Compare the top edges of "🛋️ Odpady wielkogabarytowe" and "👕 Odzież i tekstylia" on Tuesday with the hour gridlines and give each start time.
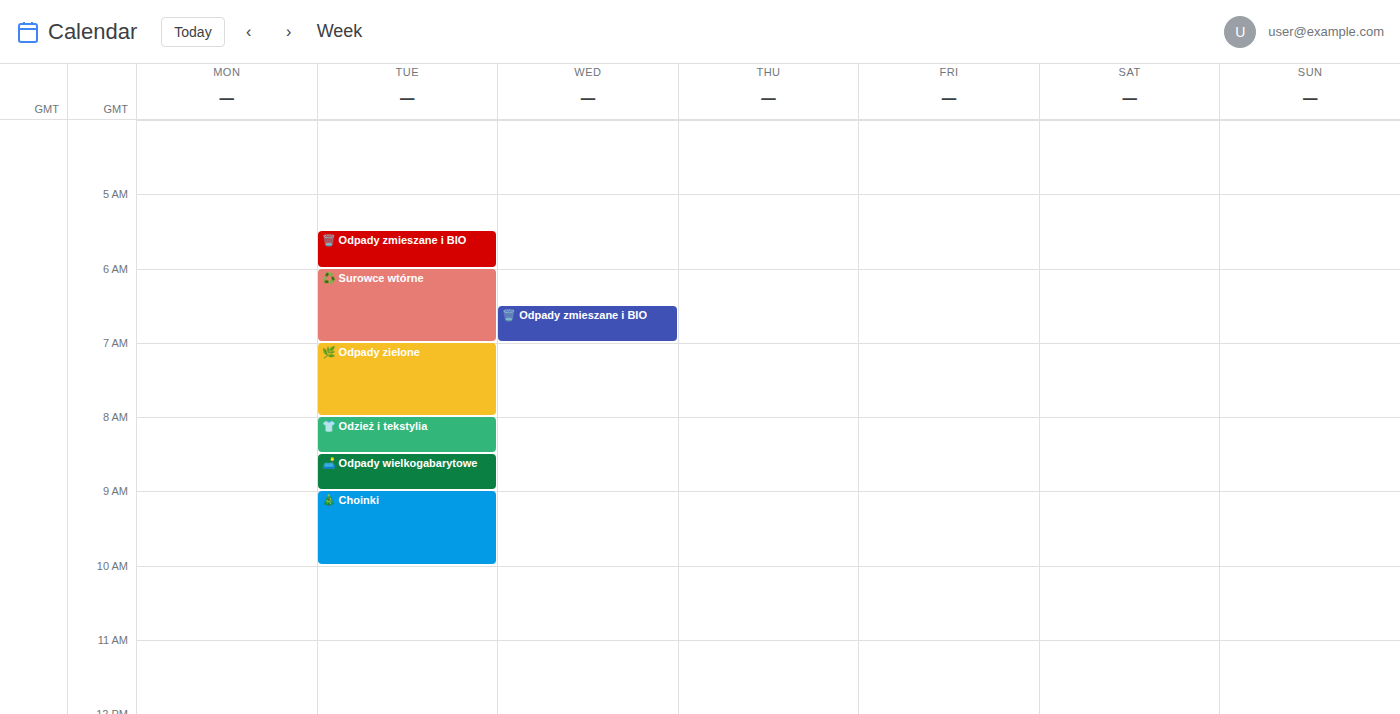
"🛋️ Odpady wielkogabarytowe": 8:30 AM, halfway between the 8 AM and 9 AM lines. "👕 Odzież i tekstylia": 8:00 AM, exactly on the 8 AM line.